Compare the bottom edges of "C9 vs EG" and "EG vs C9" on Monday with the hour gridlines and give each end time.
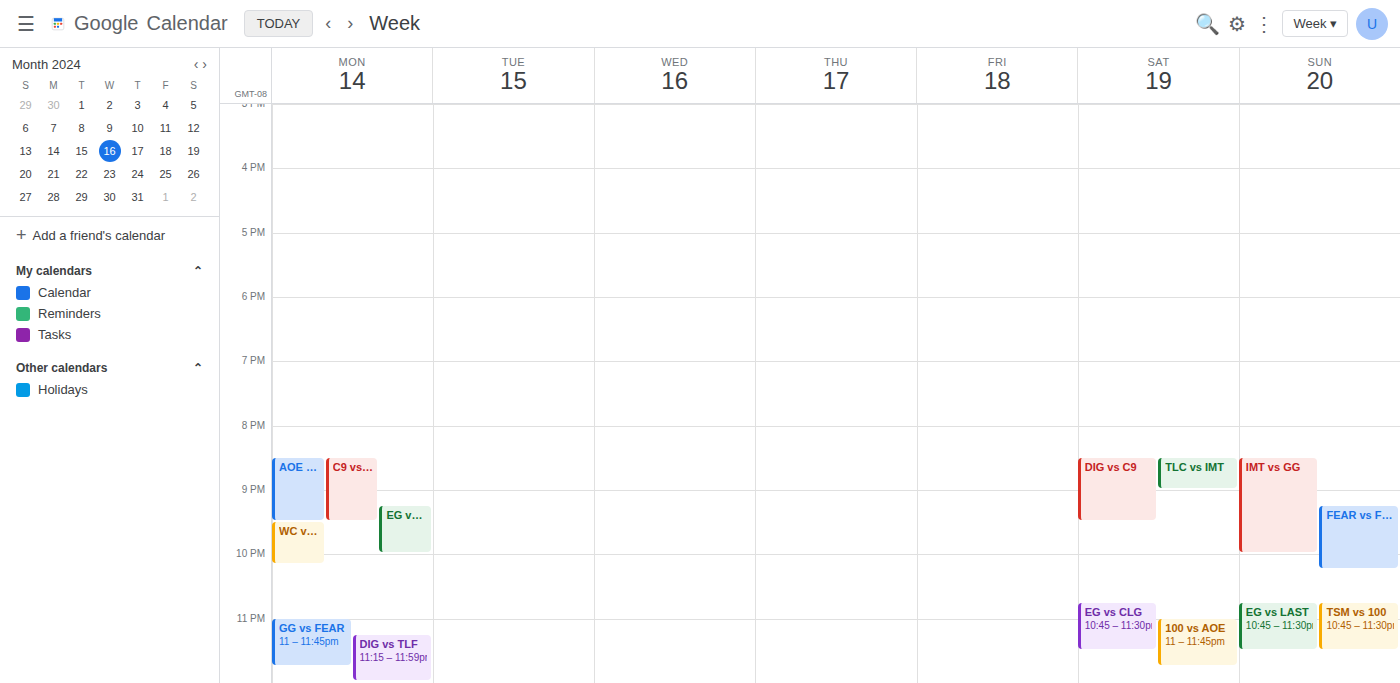
"C9 vs EG": 9:30 PM, halfway between the 9 PM and 10 PM lines. "EG vs C9": 10:00 PM, exactly on the 10 PM line.